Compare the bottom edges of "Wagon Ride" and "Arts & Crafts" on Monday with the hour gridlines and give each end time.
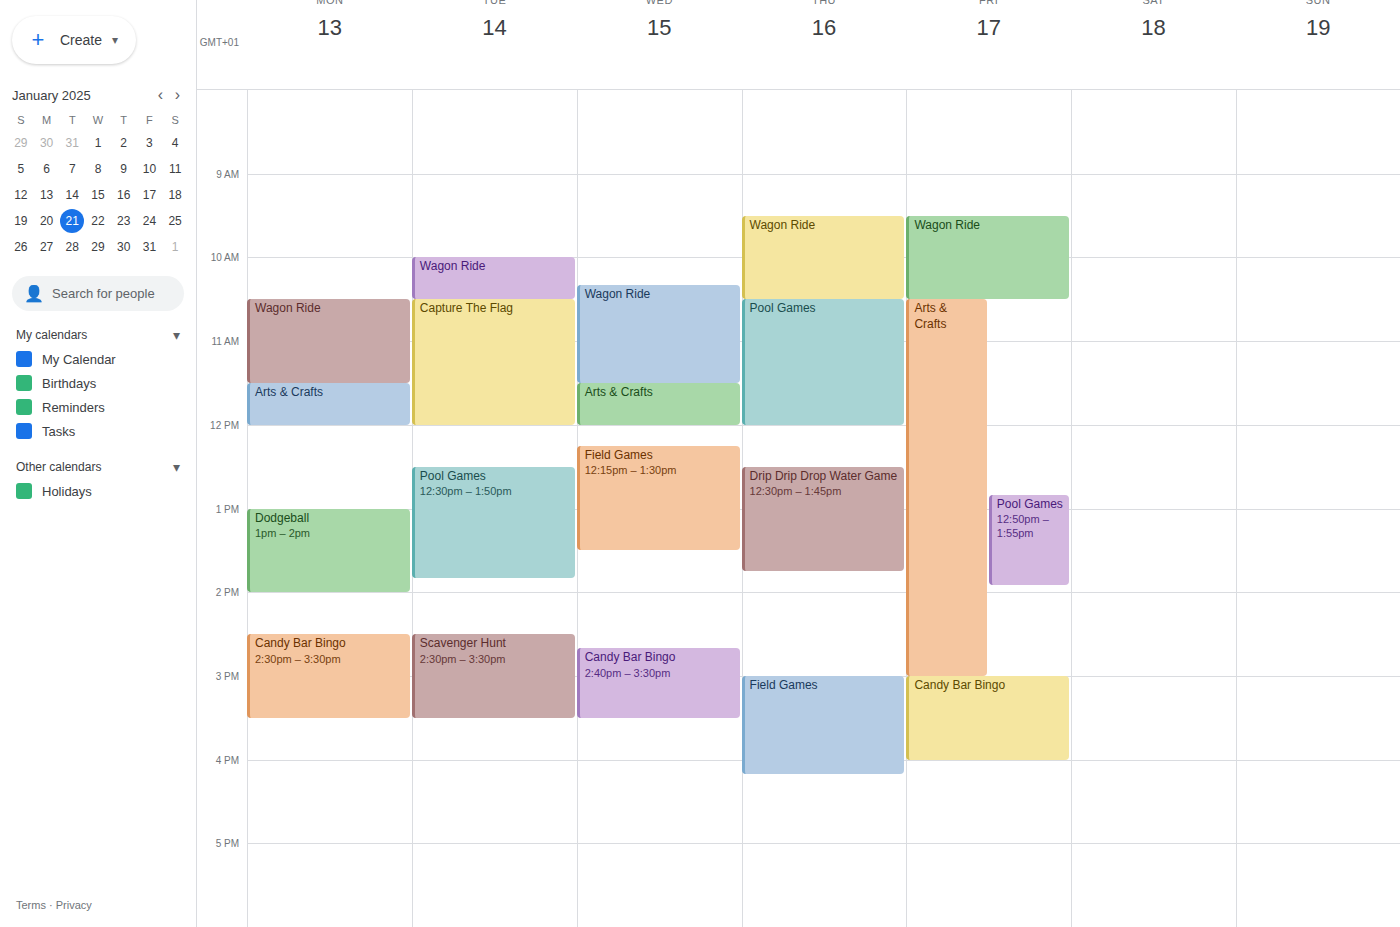
"Wagon Ride": 11:30 AM, halfway between the 11 AM and 12 PM lines. "Arts & Crafts": 12:00 PM, exactly on the 12 PM line.